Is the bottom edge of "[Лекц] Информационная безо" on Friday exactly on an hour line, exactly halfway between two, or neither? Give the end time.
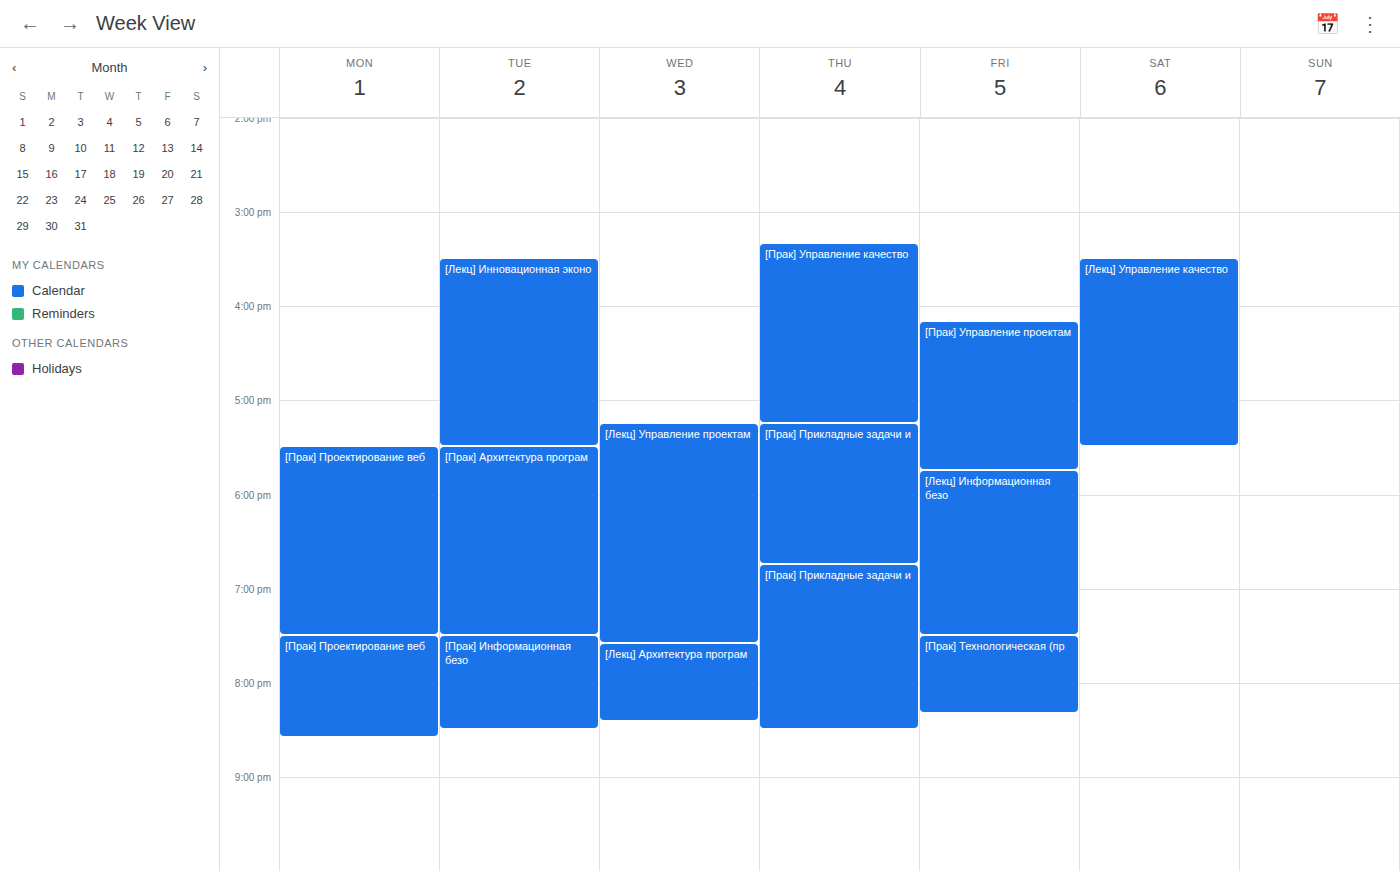
7:30 PM -- halfway between the 7 PM and 8 PM lines.